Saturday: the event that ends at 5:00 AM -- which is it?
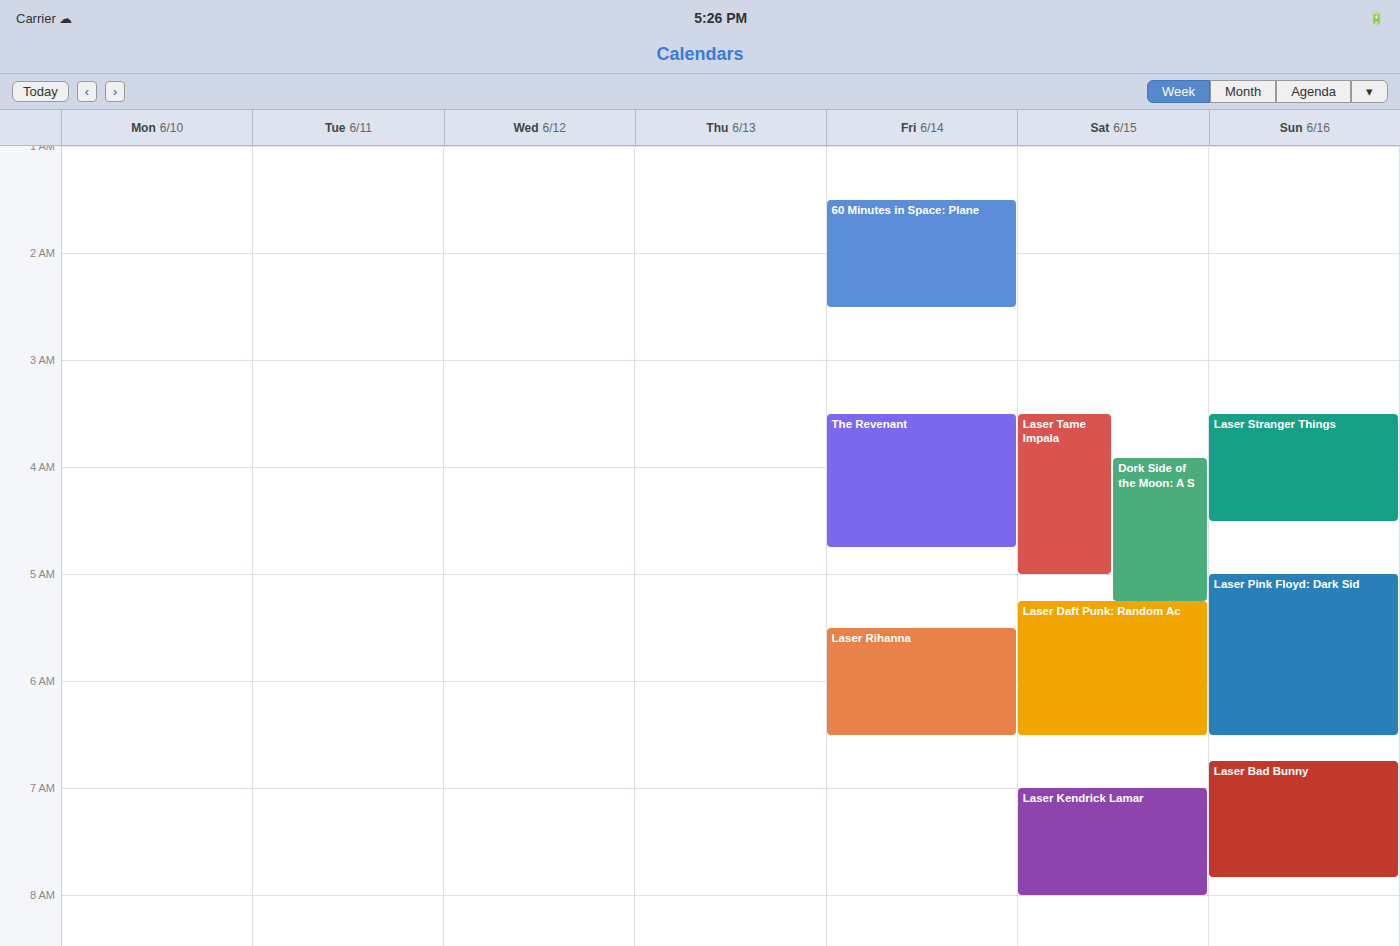
"Laser Tame Impala"